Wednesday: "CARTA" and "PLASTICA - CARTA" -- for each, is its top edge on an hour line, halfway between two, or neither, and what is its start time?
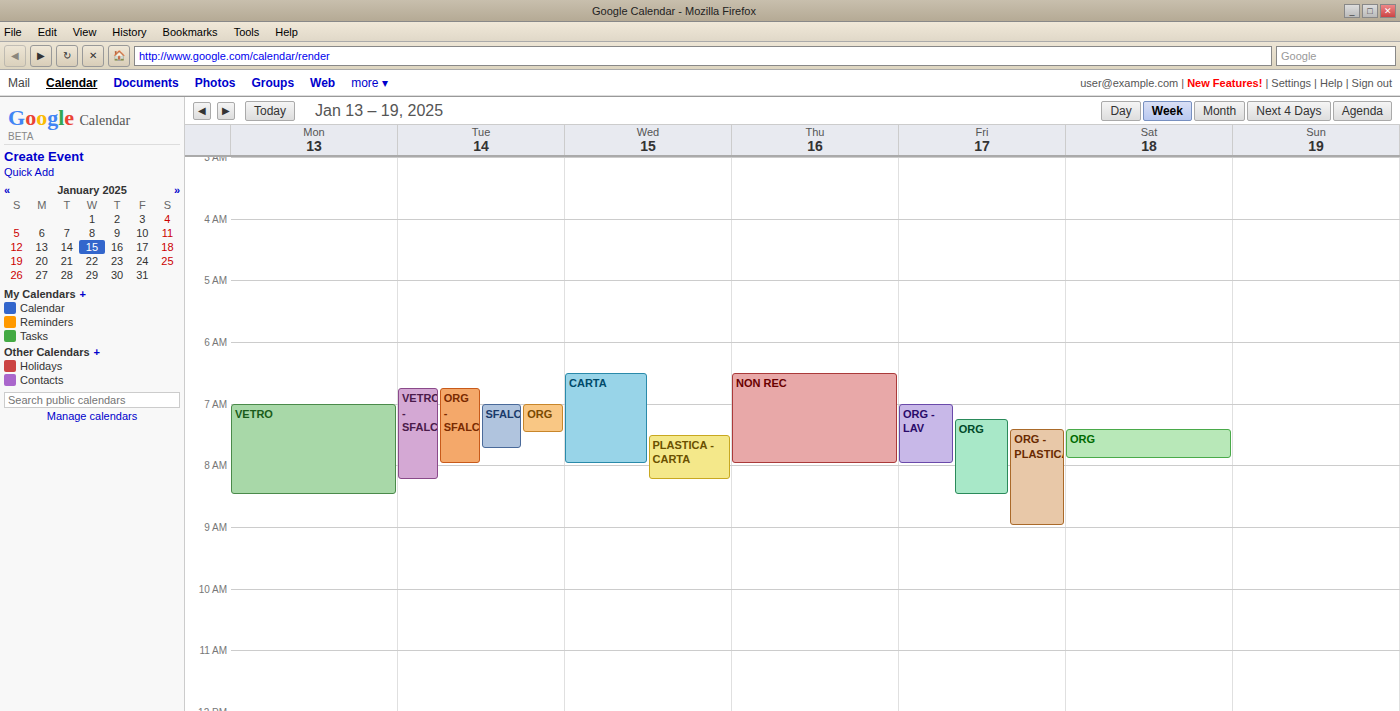
"CARTA": 06:30, halfway between the 06:00 and 07:00 lines. "PLASTICA - CARTA": 07:30, halfway between the 07:00 and 08:00 lines.